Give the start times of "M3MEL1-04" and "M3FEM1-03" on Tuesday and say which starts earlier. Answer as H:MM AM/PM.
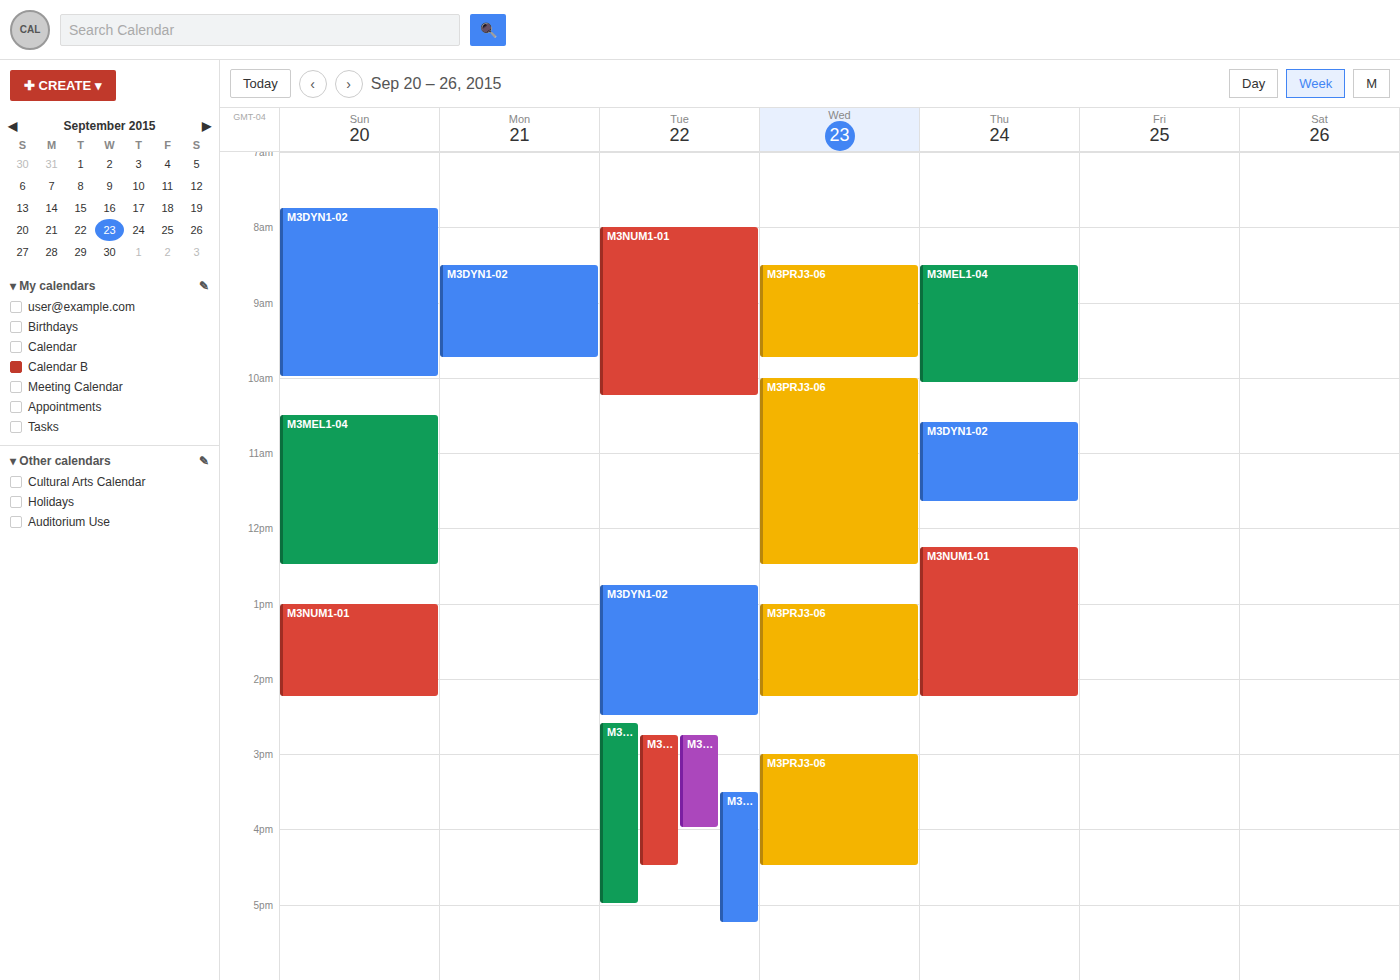
"M3MEL1-04" 2:35 PM; "M3FEM1-03" 2:45 PM.